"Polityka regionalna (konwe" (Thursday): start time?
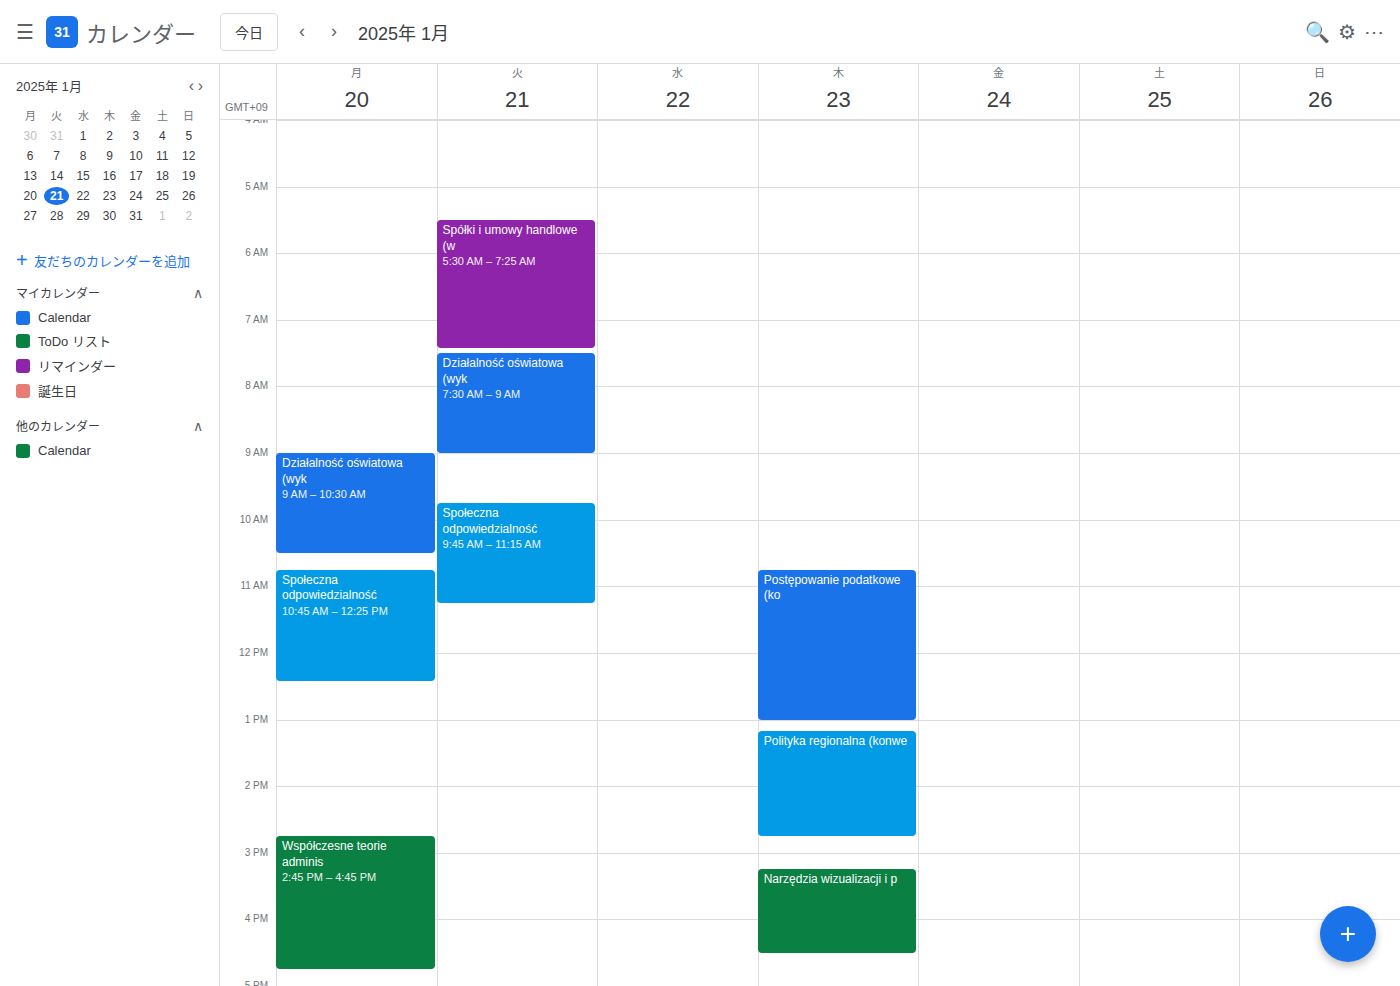
1:10 PM